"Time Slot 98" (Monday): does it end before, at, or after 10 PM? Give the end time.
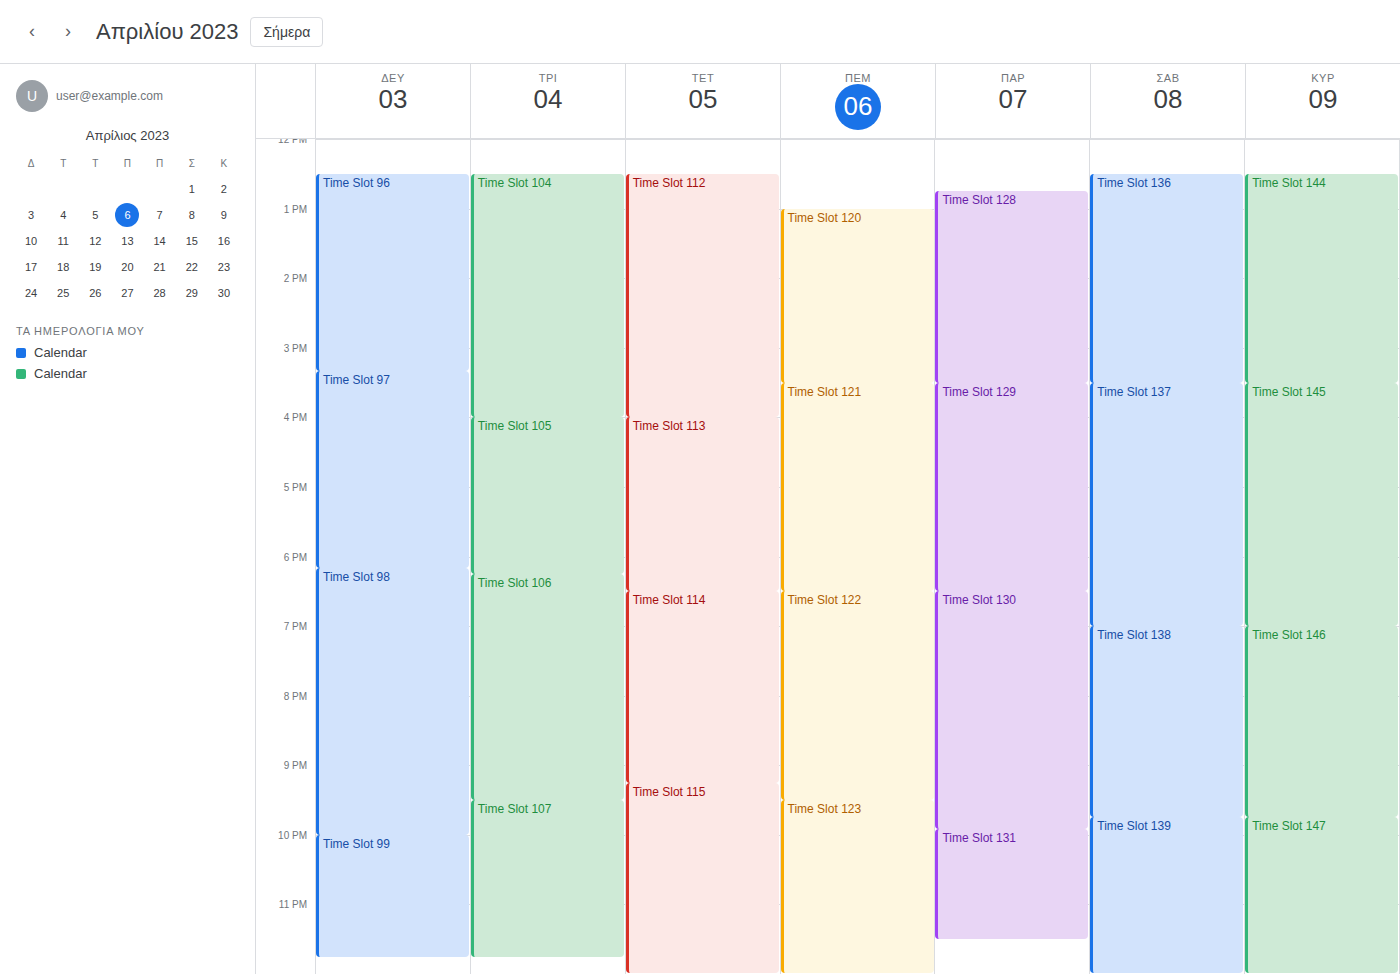
10:00 PM -- exactly at 10 PM, on the 10 PM line.